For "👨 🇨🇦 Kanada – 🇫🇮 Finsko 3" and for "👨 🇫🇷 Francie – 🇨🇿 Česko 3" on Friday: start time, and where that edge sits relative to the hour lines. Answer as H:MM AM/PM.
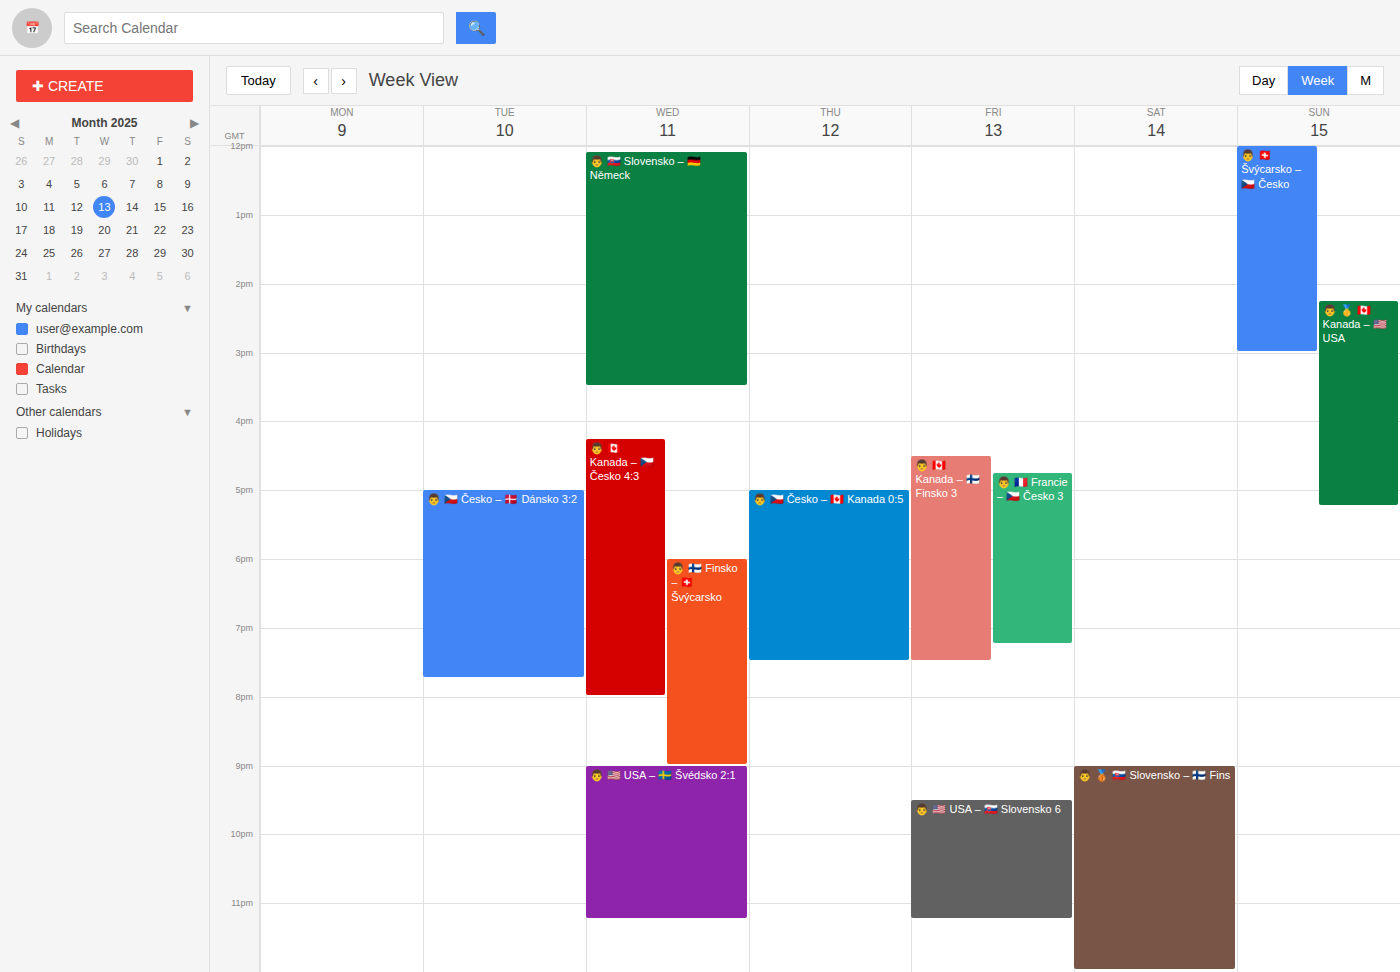
"👨 🇨🇦 Kanada – 🇫🇮 Finsko 3": 4:30 PM, halfway between the 4 PM and 5 PM lines. "👨 🇫🇷 Francie – 🇨🇿 Česko 3": 4:45 PM, neither: three quarters of the way from the 4 PM line to the 5 PM line.